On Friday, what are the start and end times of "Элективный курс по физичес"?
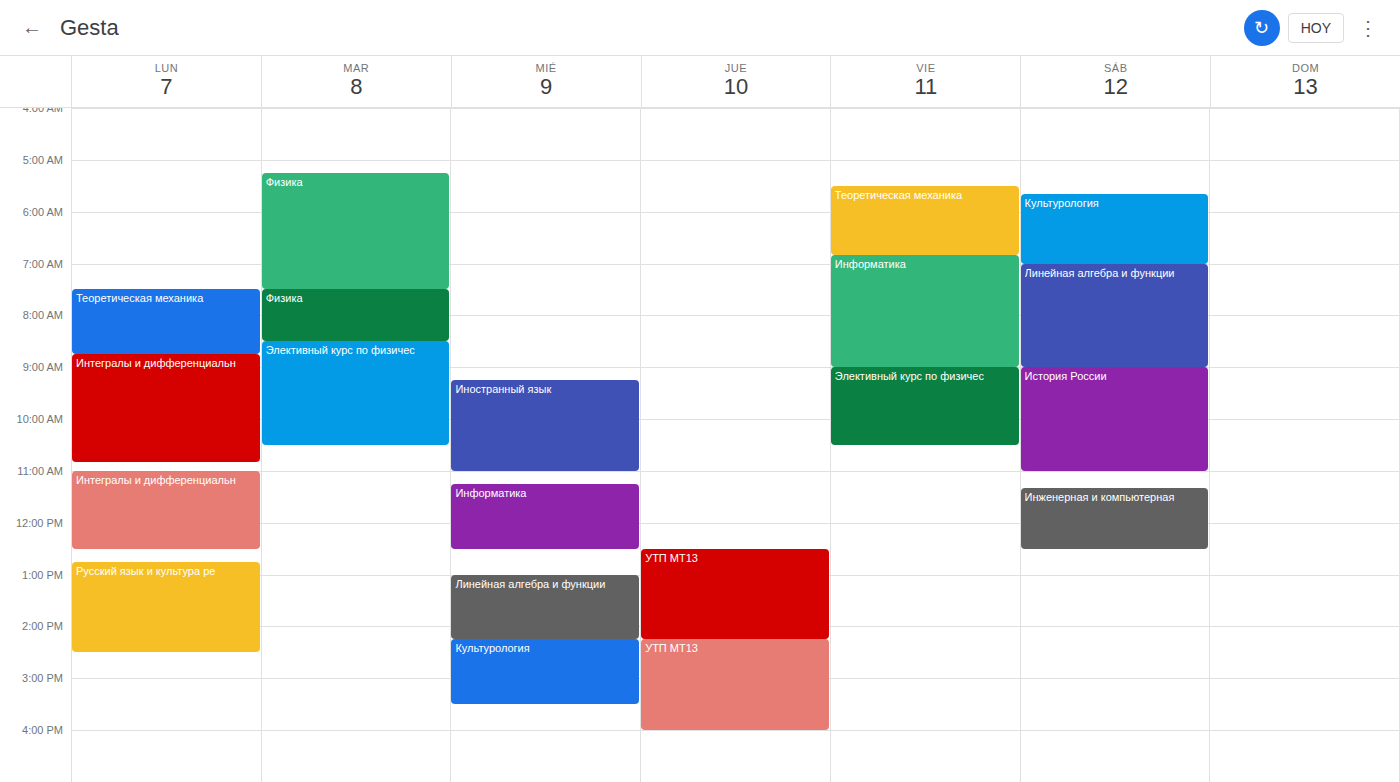
9:00 AM to 10:30 AM